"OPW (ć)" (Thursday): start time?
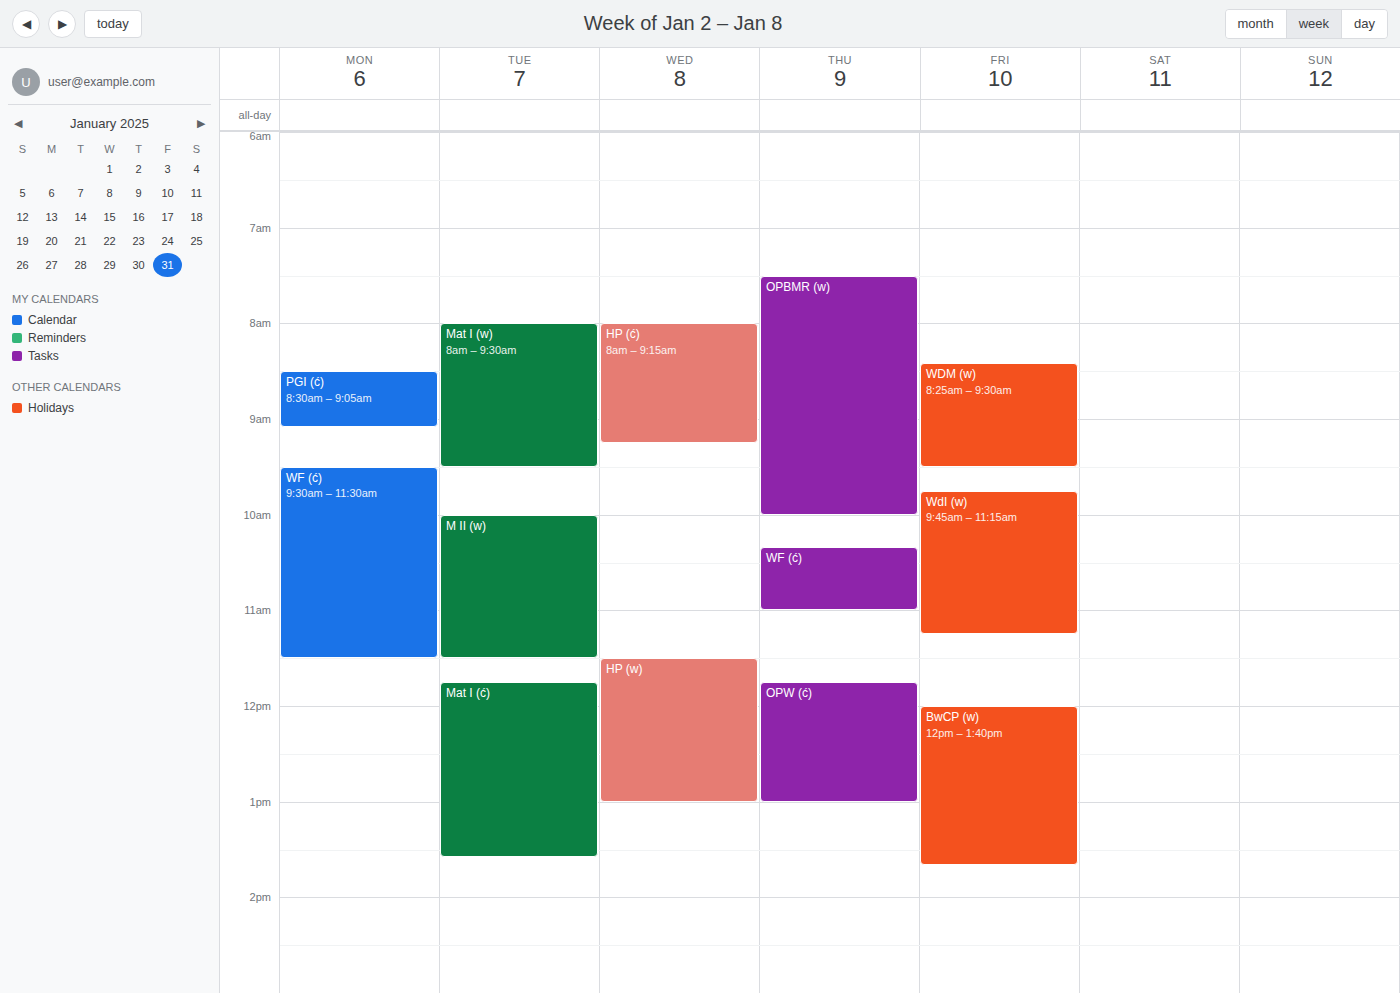
11:45